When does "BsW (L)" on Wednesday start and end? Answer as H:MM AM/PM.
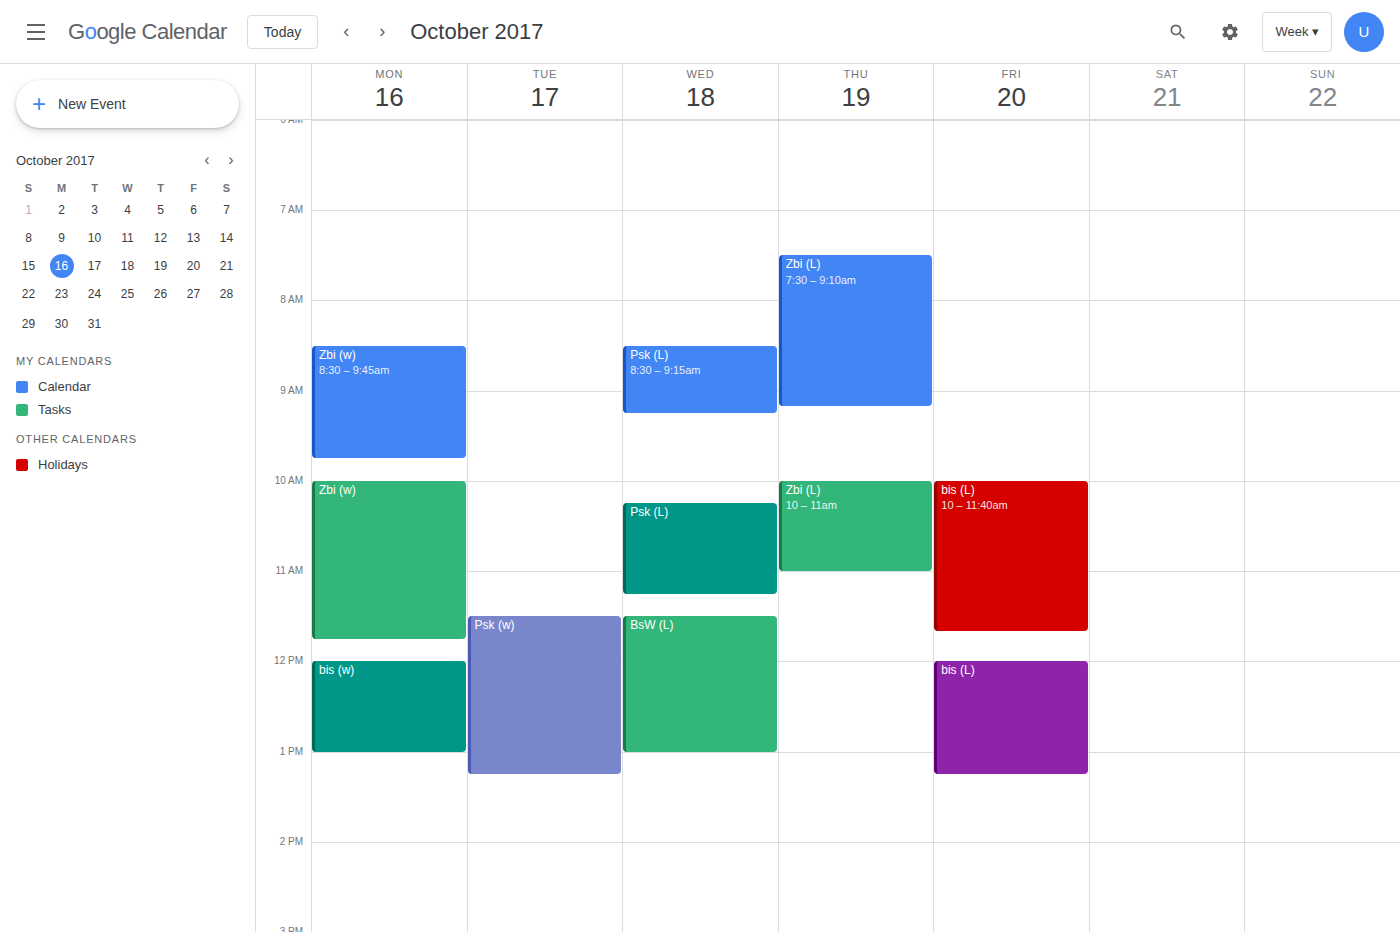
11:30 AM to 1:00 PM